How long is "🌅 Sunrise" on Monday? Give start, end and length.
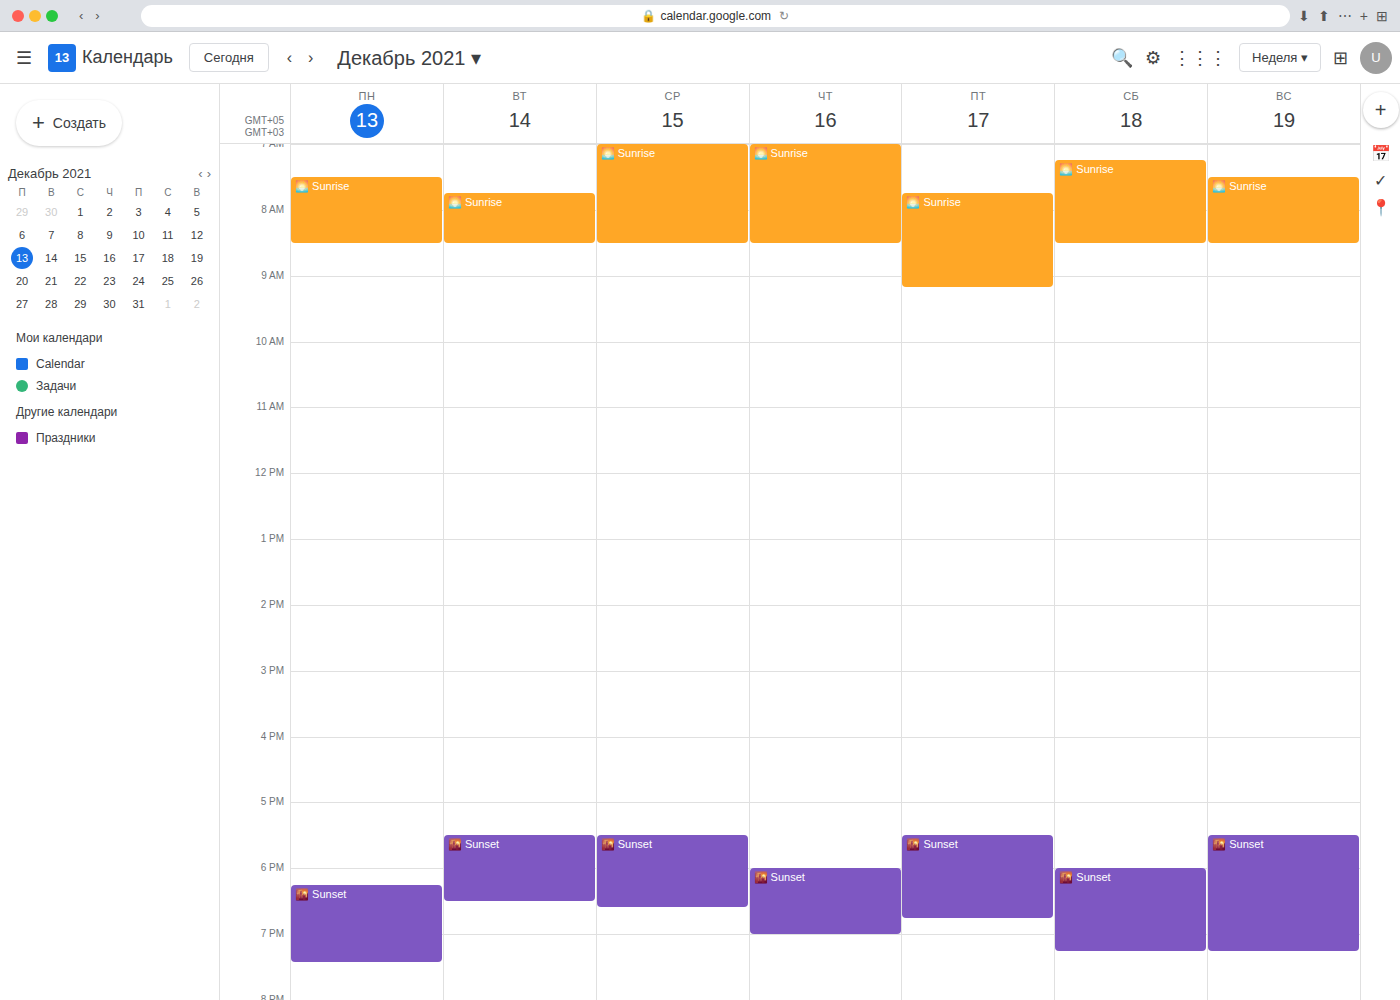
7:30 AM to 8:30 AM, 1 hour